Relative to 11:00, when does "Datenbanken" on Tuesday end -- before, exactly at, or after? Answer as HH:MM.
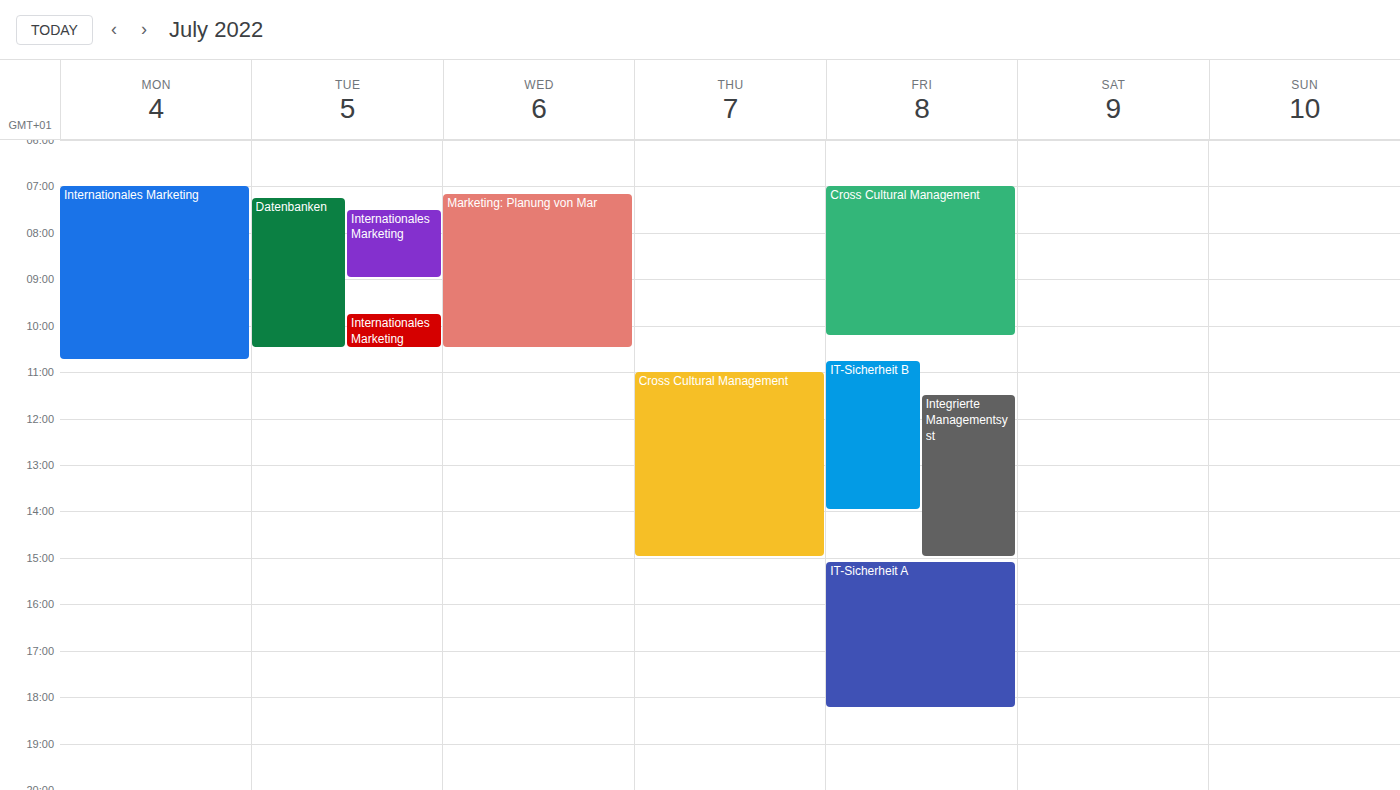
10:30 -- before 11:00, 30 minutes above the 11:00 line.